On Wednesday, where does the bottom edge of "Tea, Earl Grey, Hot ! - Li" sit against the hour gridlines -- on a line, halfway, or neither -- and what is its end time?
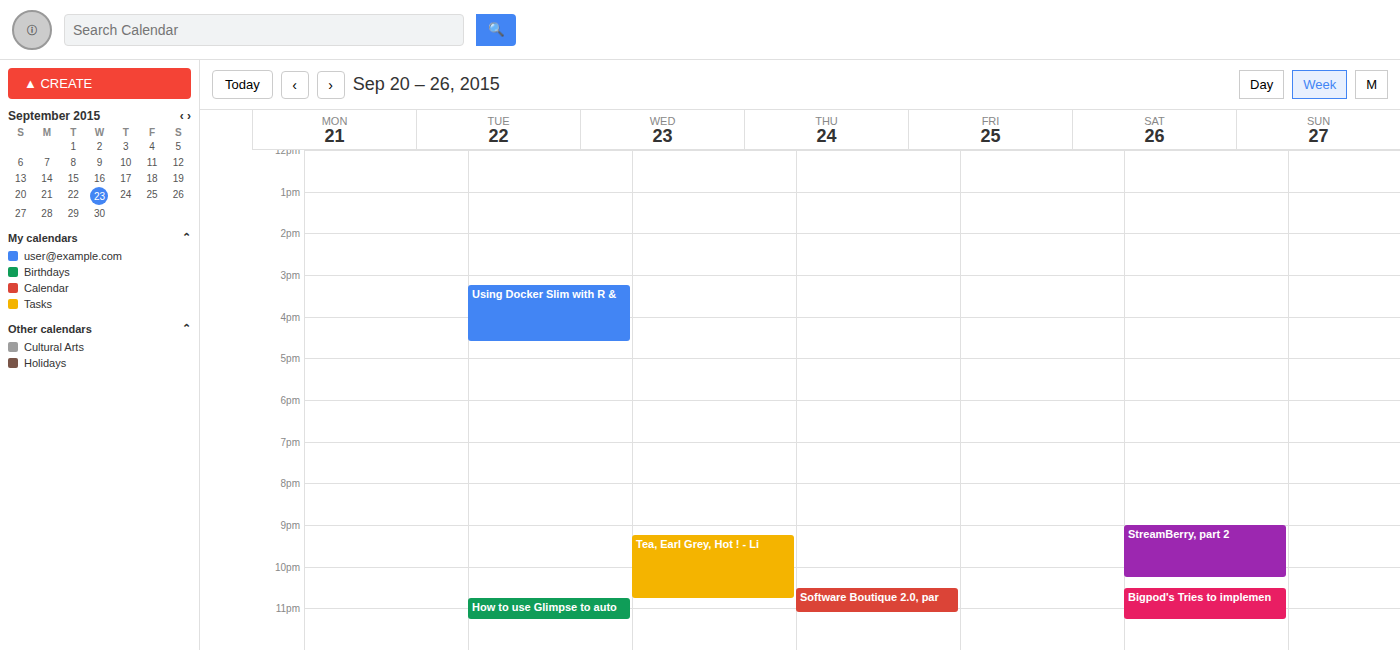
10:45 PM -- neither: three quarters of the way from the 10 PM line to the 11 PM line.